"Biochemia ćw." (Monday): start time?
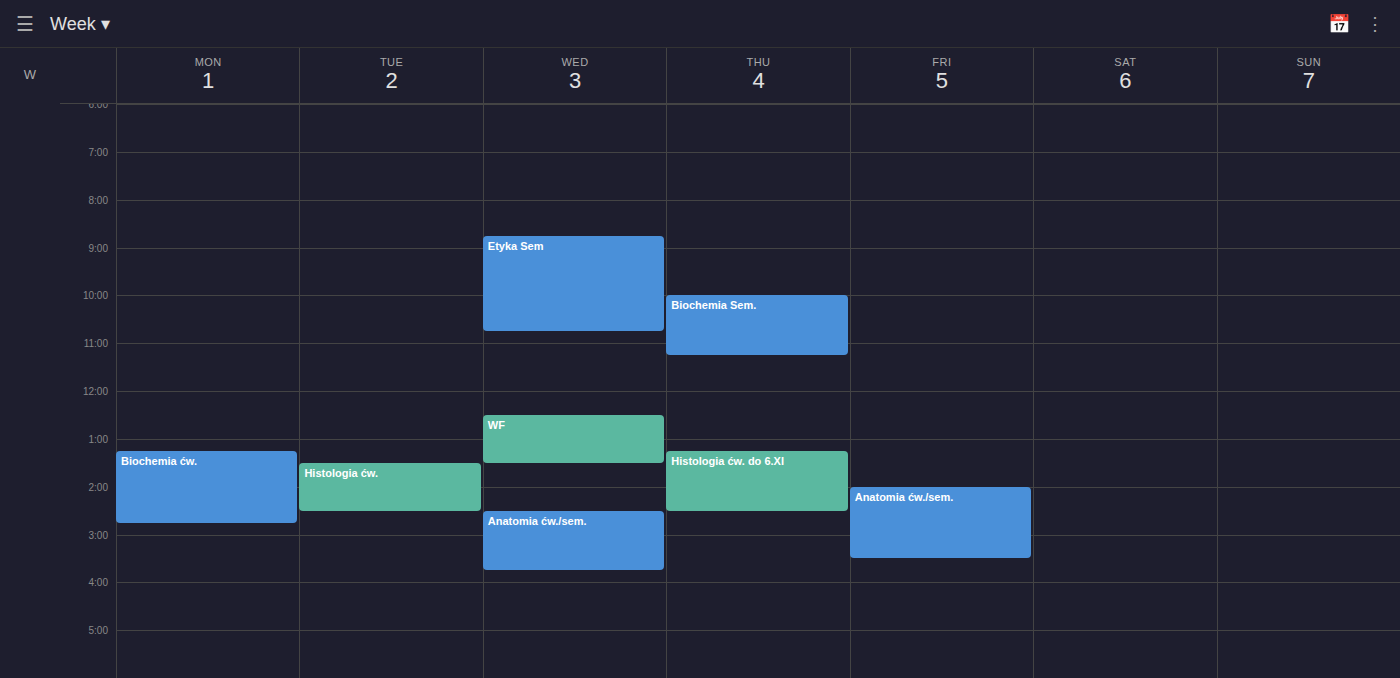
1:15 PM